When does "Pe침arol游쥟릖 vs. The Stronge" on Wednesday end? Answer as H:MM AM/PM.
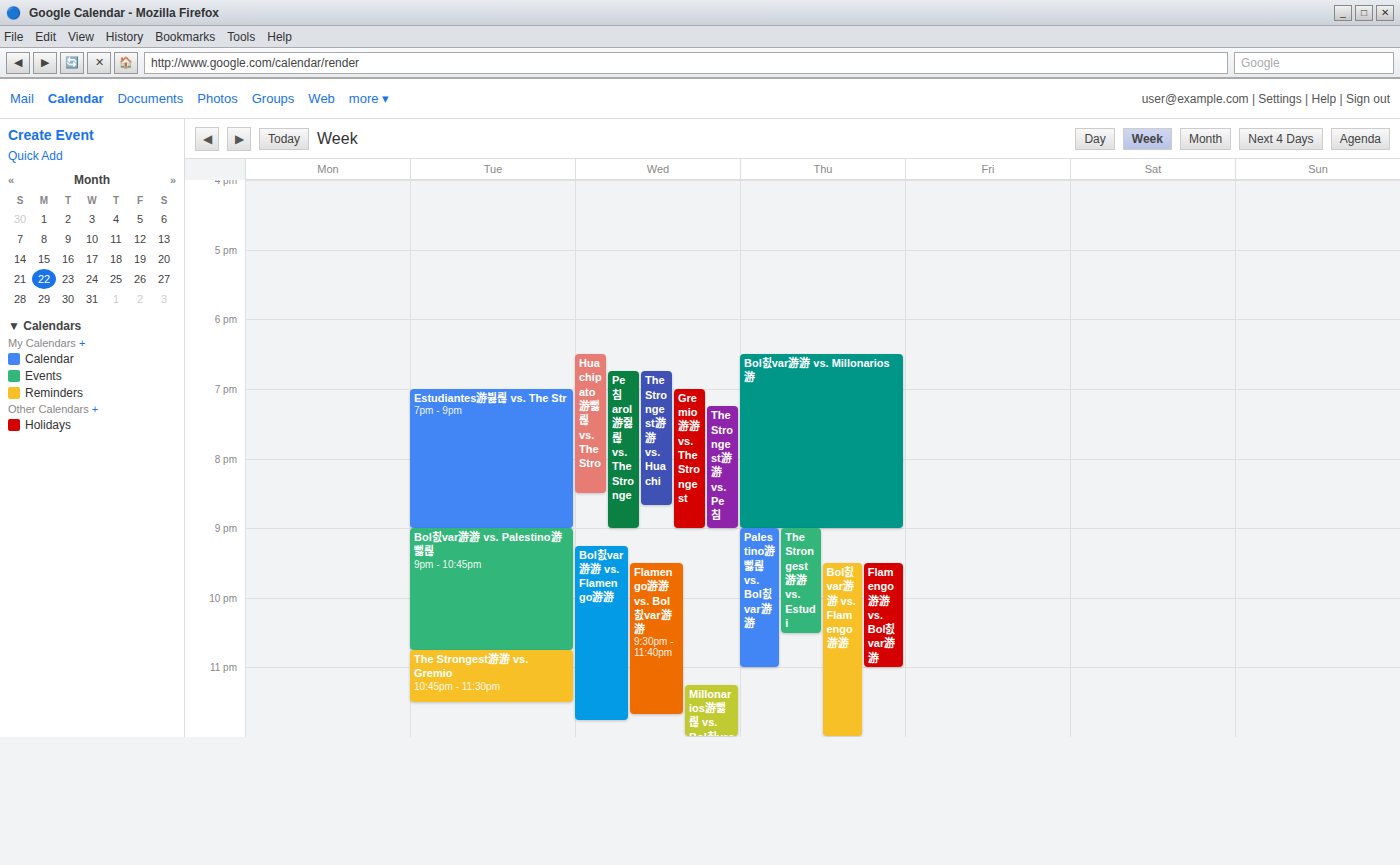
9:00 PM